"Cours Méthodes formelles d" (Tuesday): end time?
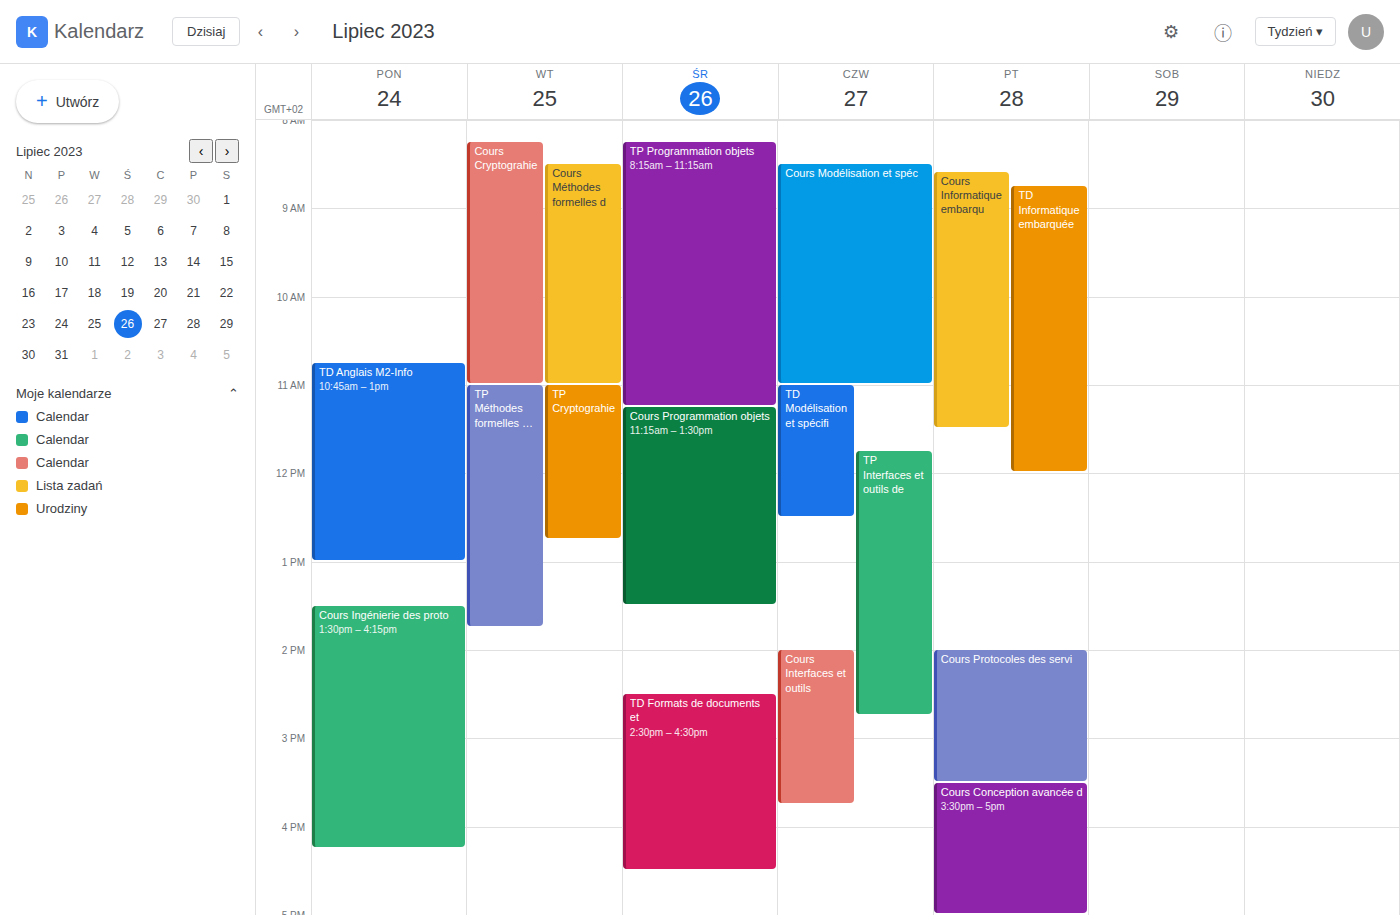
11:00 AM